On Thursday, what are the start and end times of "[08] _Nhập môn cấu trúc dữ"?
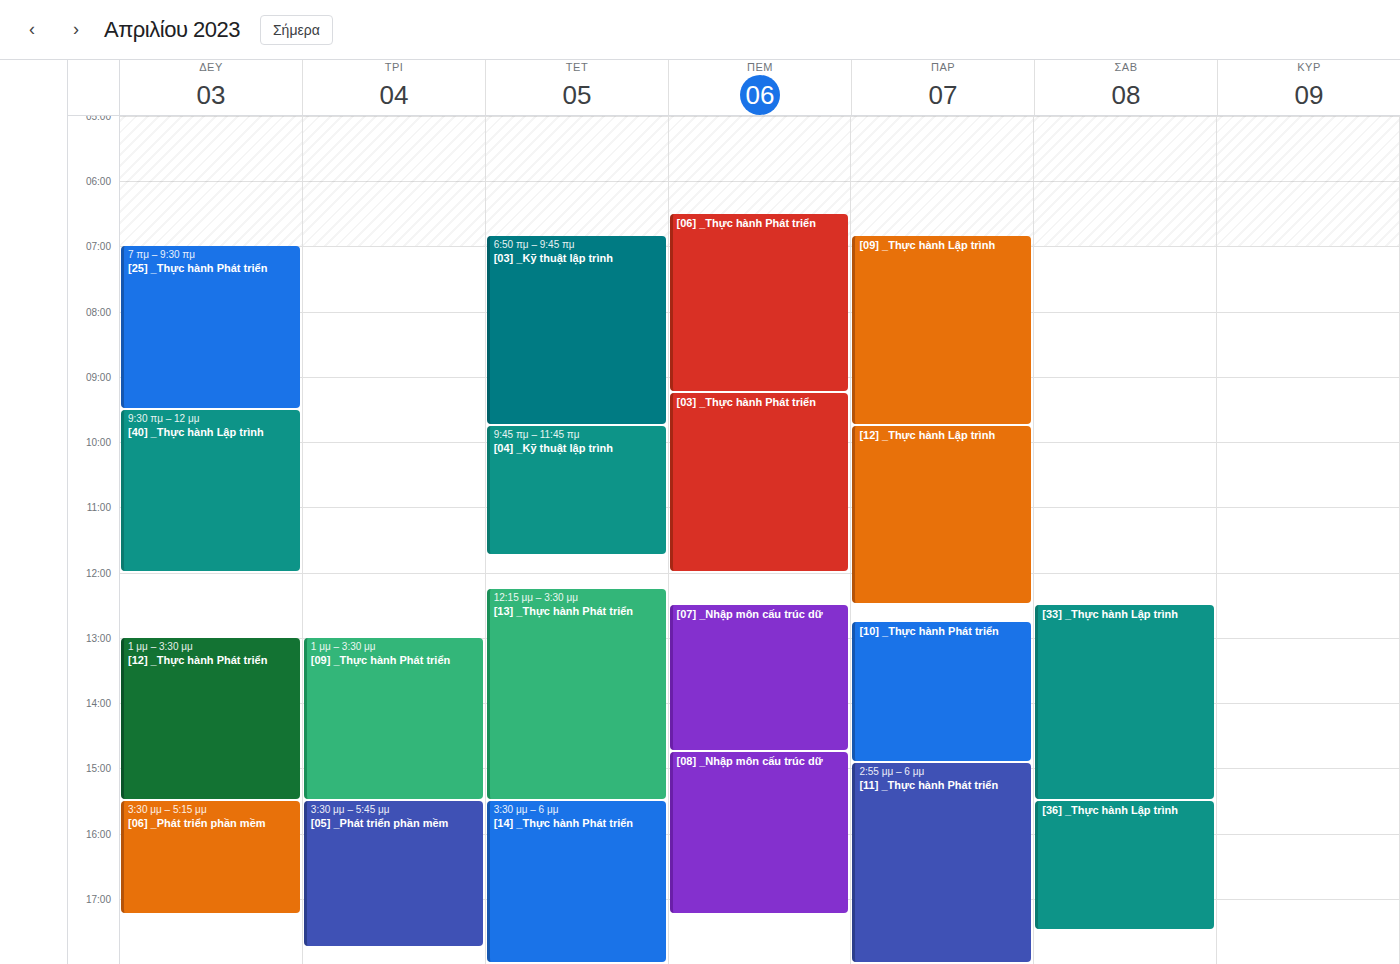
2:45 PM to 5:15 PM